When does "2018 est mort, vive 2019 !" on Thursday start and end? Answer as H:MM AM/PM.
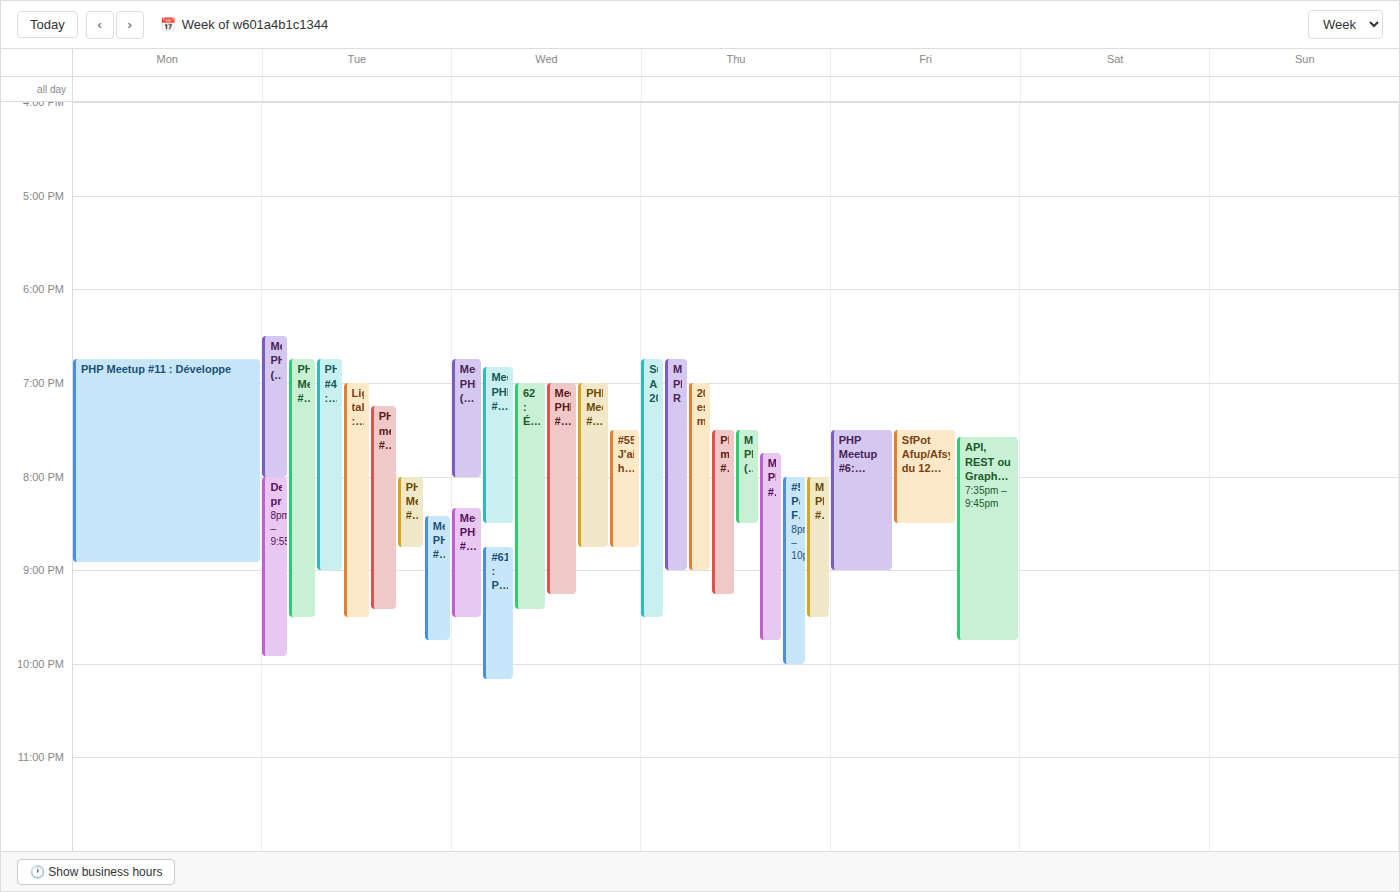
7:00 PM to 9:00 PM